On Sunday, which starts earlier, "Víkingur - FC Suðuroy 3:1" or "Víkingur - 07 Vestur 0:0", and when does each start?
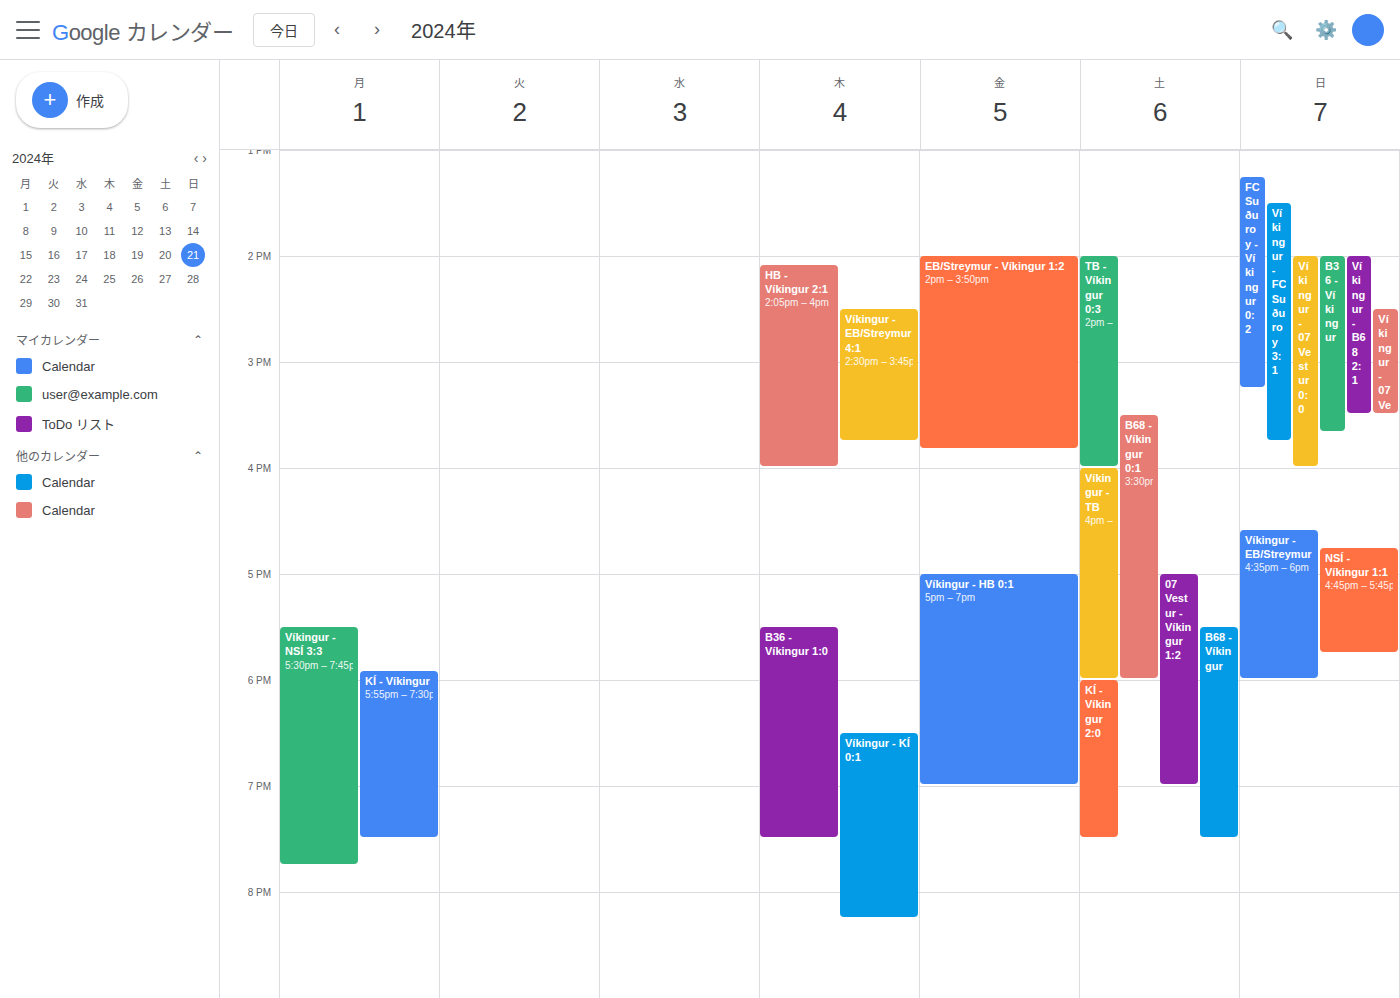
"Víkingur - FC Suðuroy 3:1" 1:30 PM; "Víkingur - 07 Vestur 0:0" 2:00 PM.